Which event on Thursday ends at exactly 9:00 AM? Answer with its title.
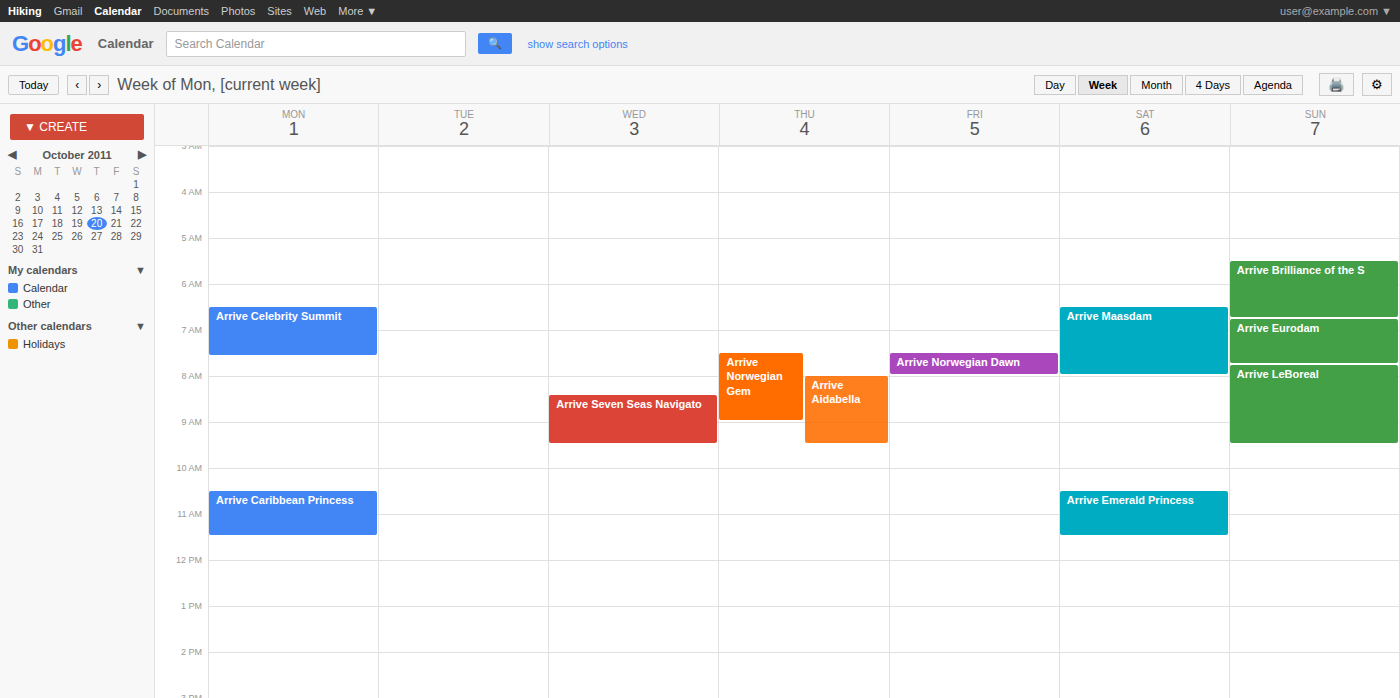
"Arrive Norwegian Gem"